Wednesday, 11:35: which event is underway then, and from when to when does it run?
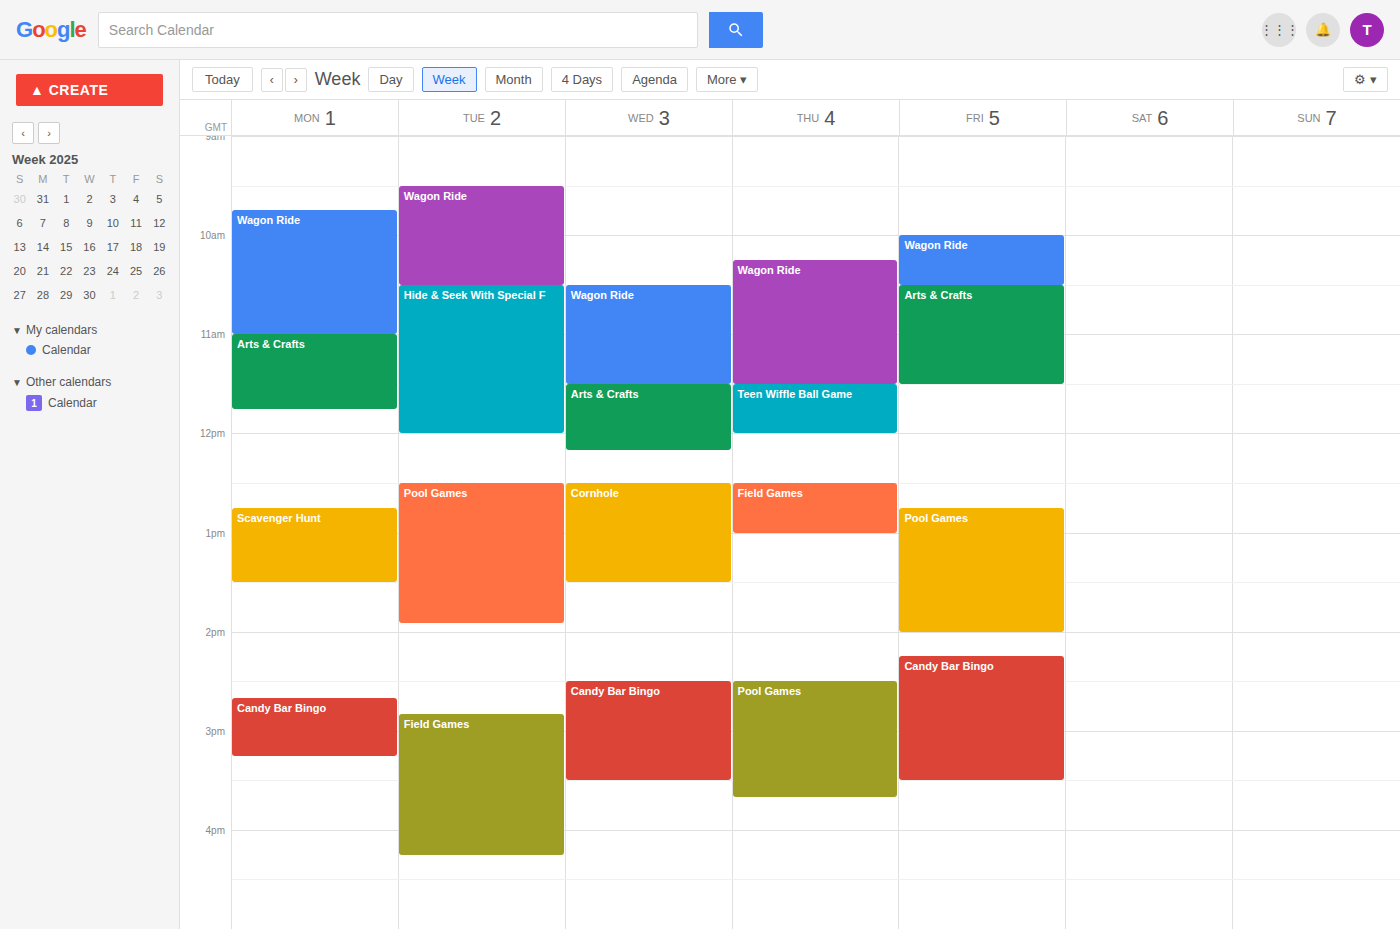
"Arts & Crafts", 11:30 to 12:10